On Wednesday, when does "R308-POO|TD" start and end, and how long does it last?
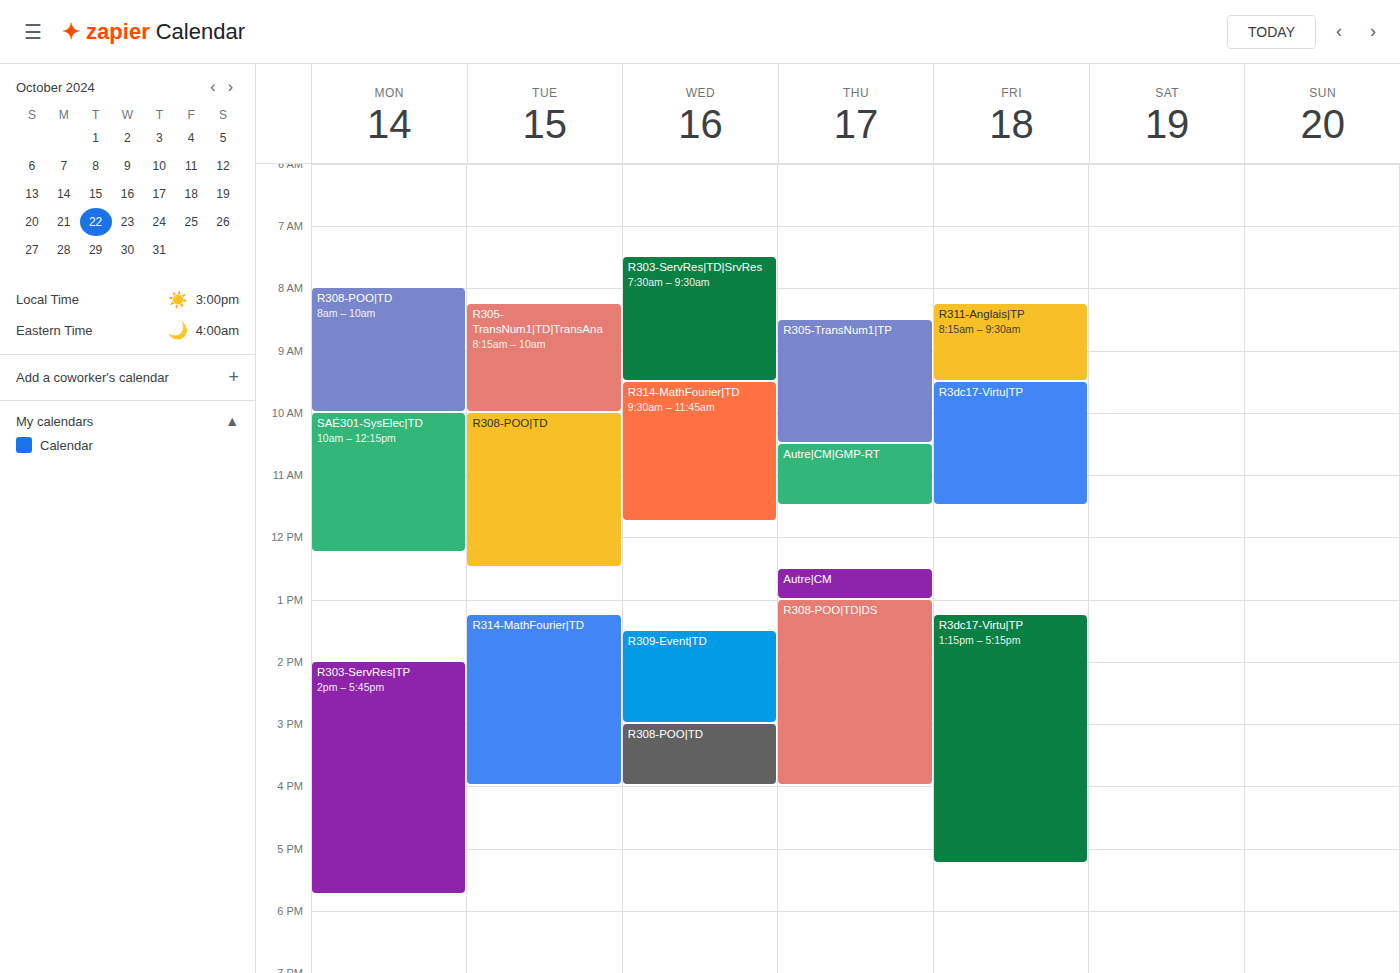
3:00 PM to 4:00 PM, 1 hour